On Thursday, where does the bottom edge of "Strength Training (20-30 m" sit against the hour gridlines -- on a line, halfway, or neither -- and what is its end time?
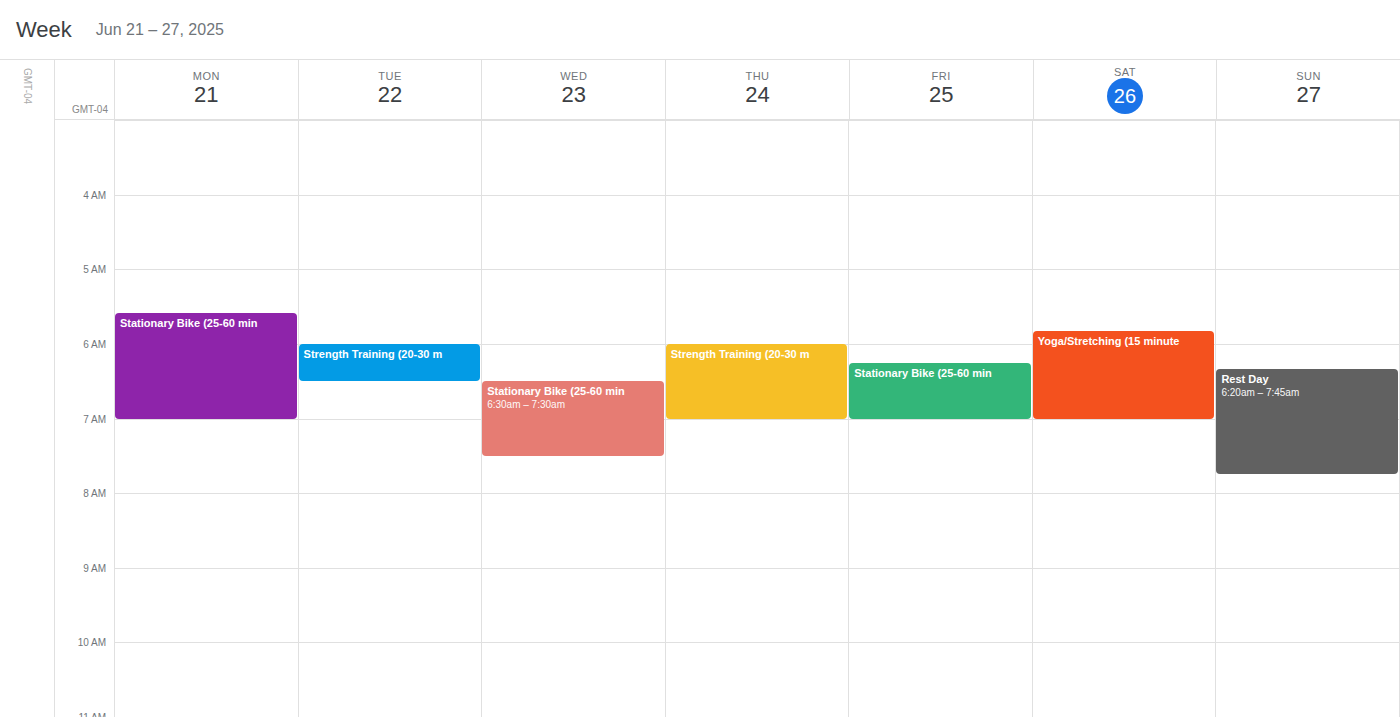
7:00 AM -- exactly on the 7 AM line.